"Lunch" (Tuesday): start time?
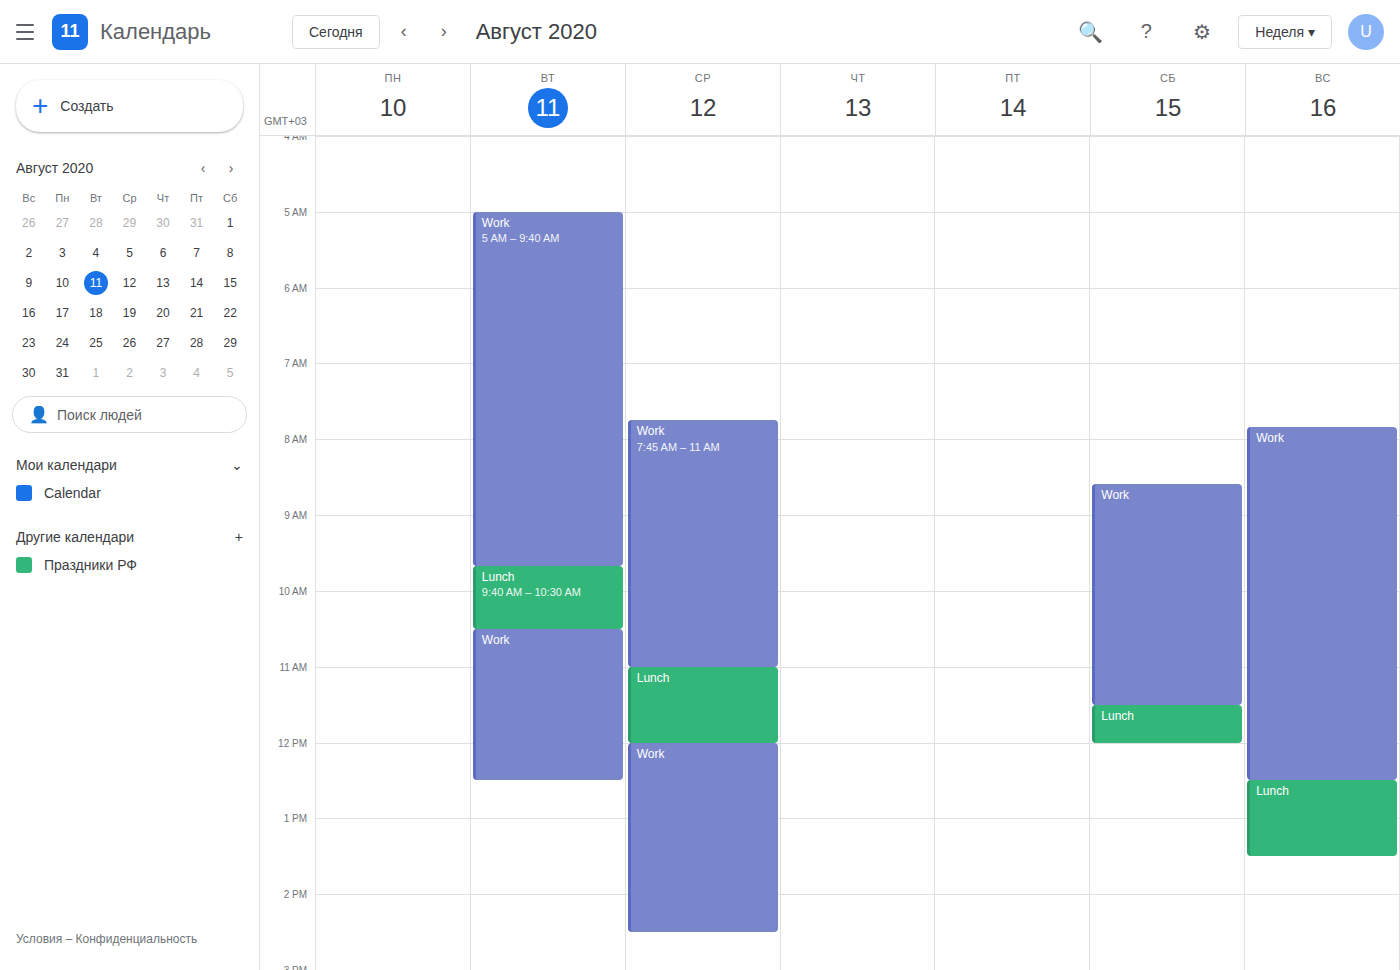
9:40 AM